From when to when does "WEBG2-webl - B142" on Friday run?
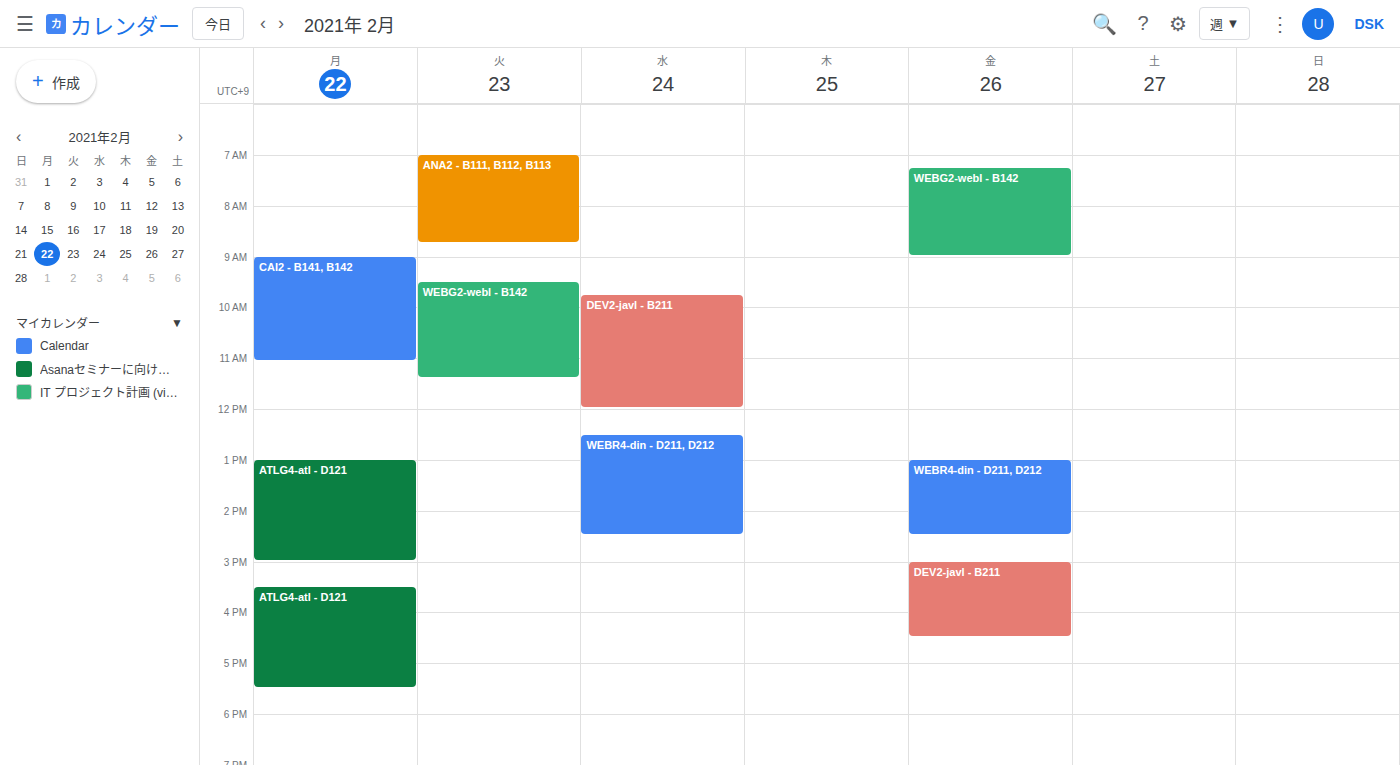
7:15 AM to 9:00 AM